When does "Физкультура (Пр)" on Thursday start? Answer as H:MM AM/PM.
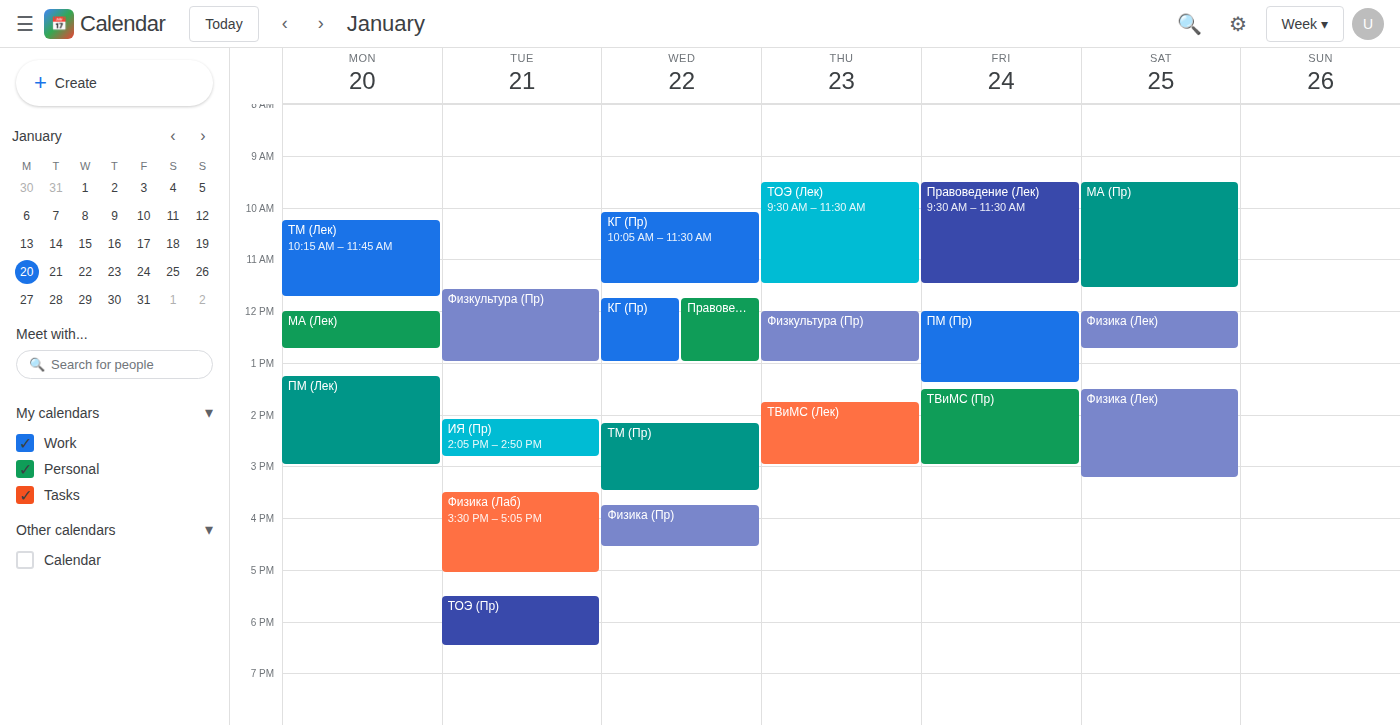
12:00 PM